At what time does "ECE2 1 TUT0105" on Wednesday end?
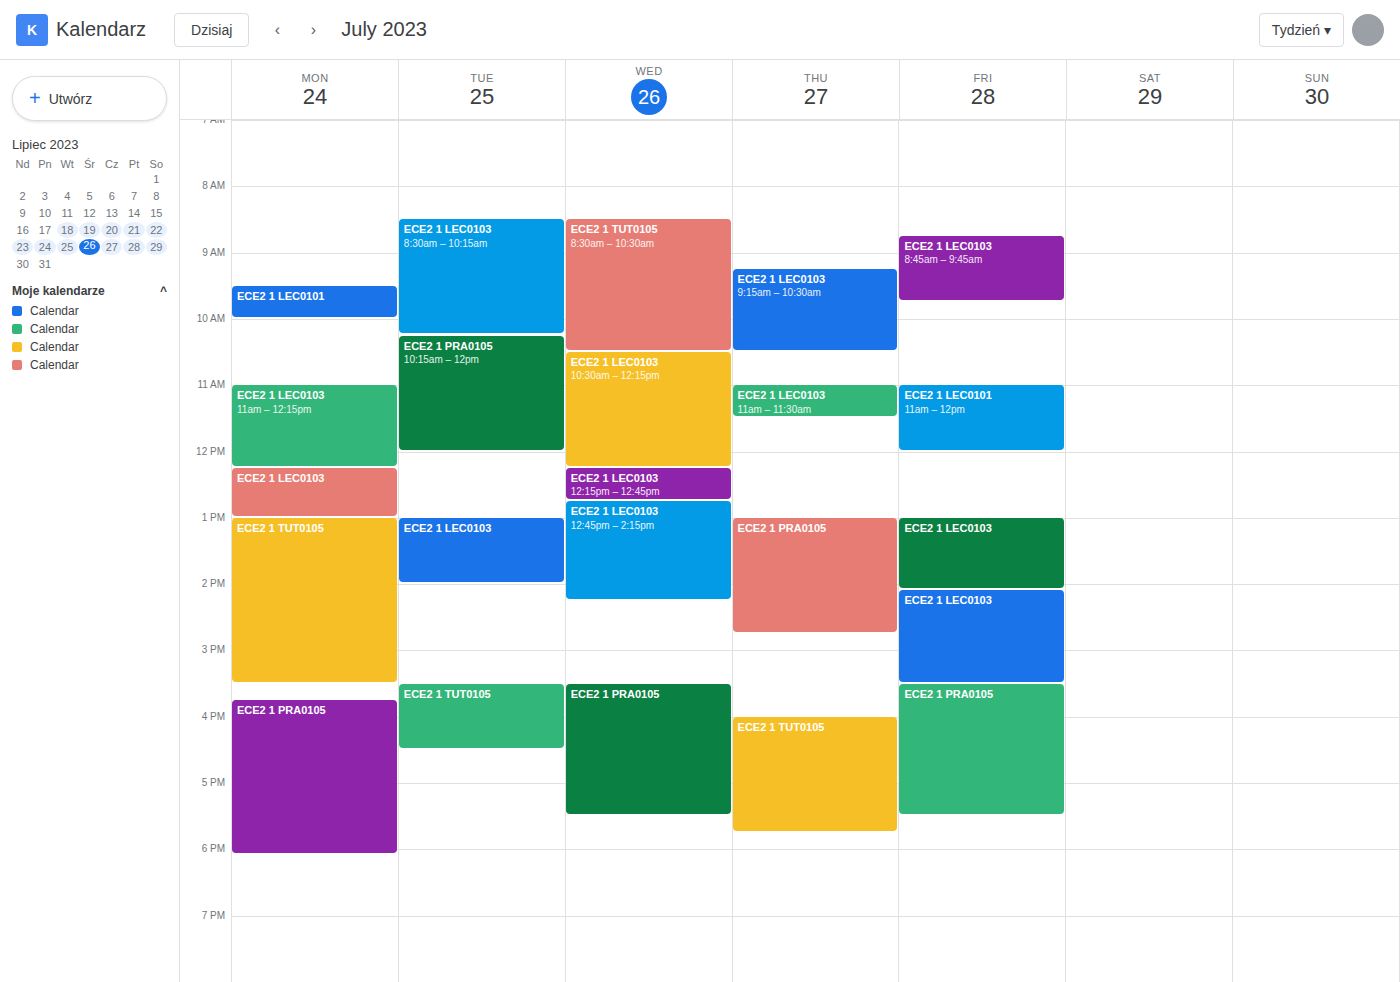
10:30 AM